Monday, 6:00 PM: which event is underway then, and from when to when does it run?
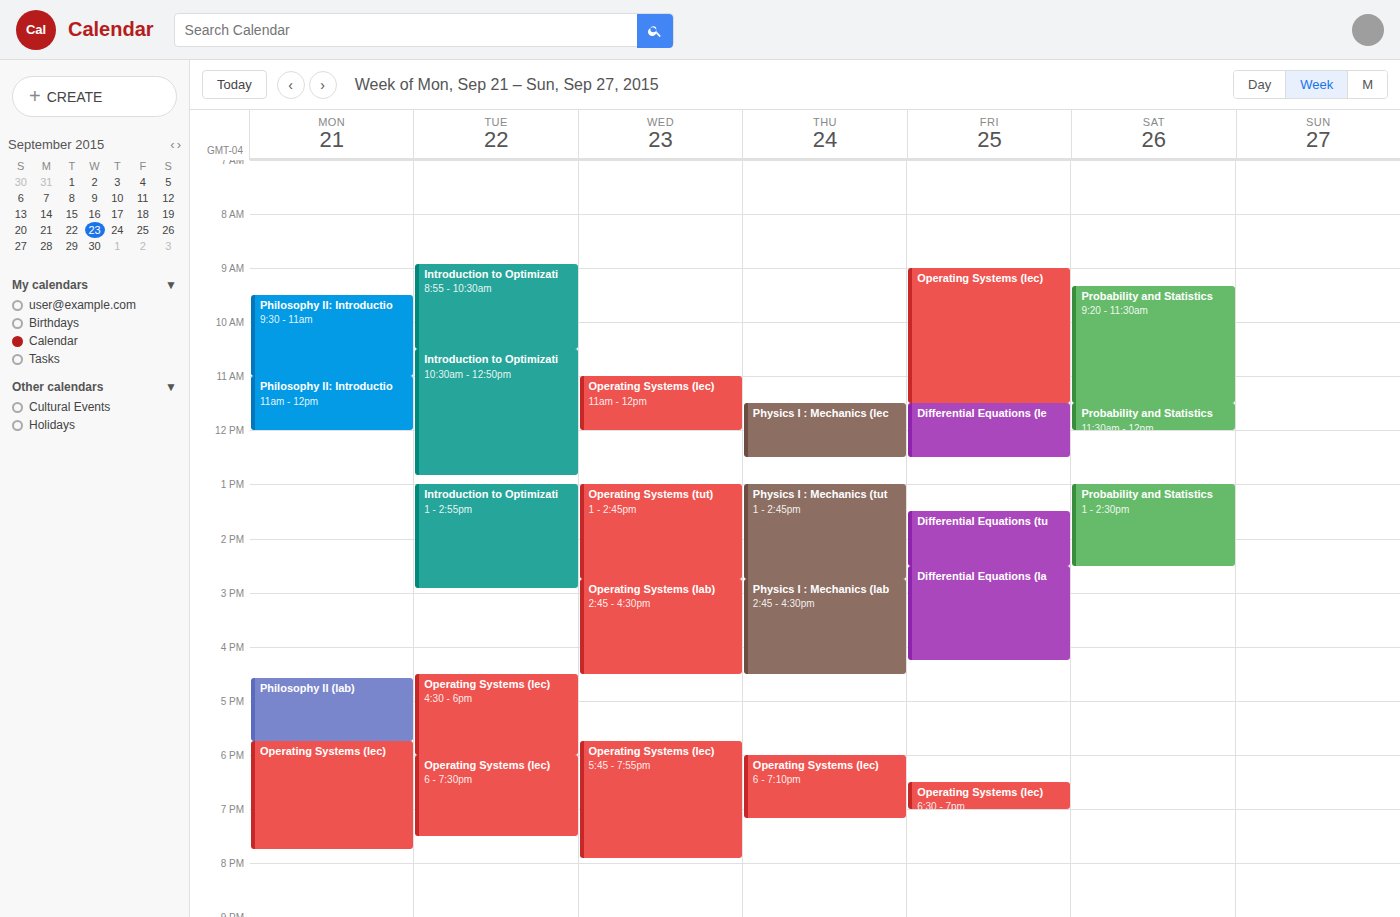
"Operating Systems (lec)", 5:45 PM to 7:45 PM